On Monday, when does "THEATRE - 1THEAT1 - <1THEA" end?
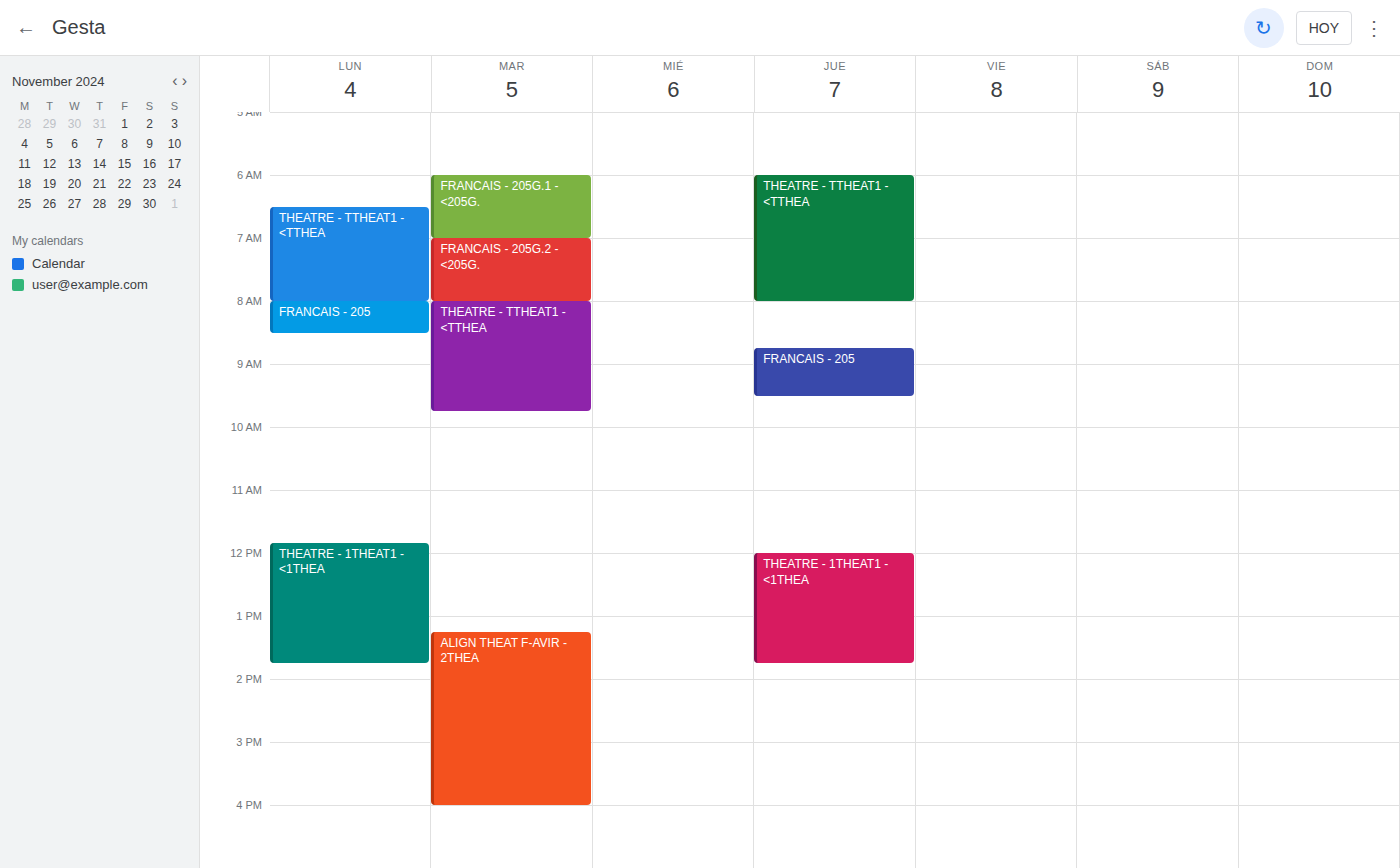
1:45 PM